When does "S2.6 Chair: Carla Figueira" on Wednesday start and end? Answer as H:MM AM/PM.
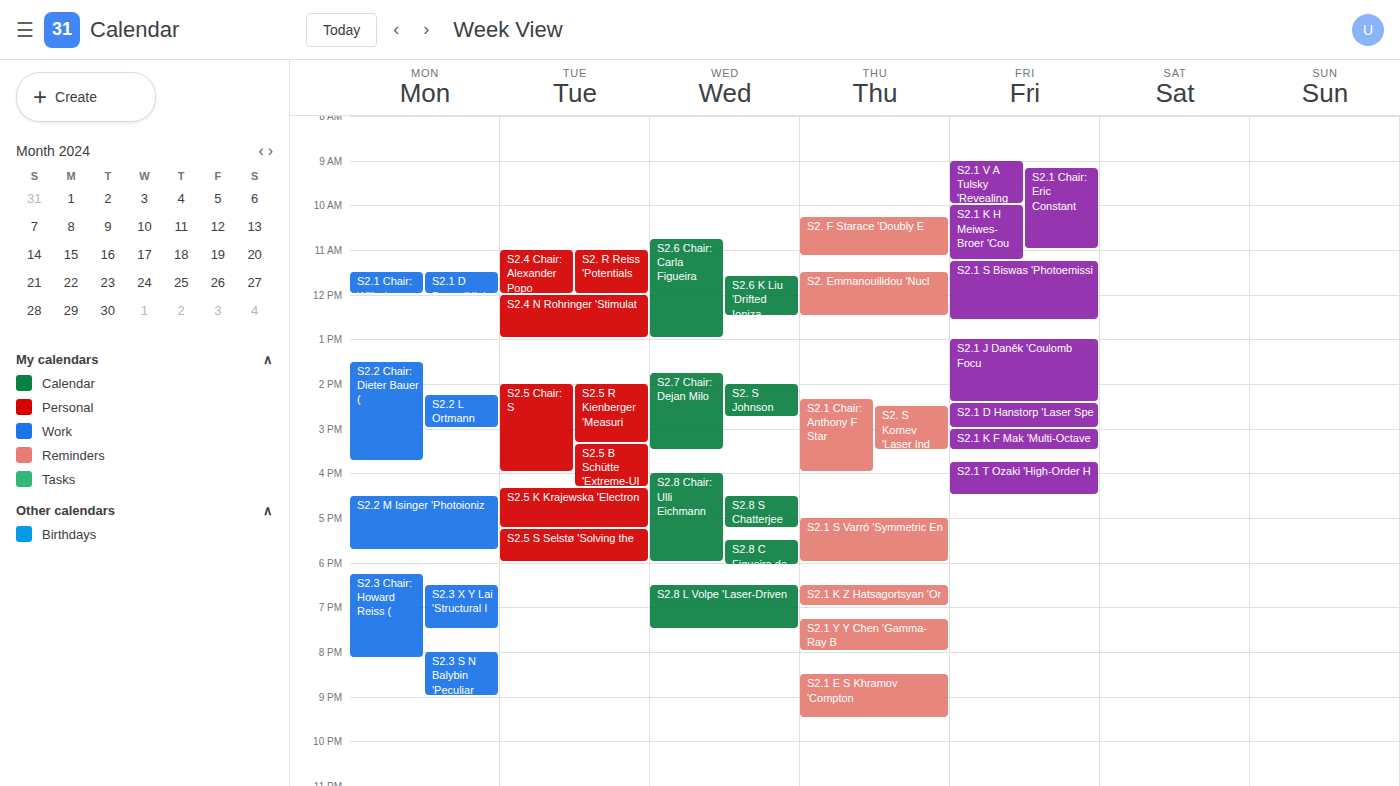
10:45 AM to 1:00 PM